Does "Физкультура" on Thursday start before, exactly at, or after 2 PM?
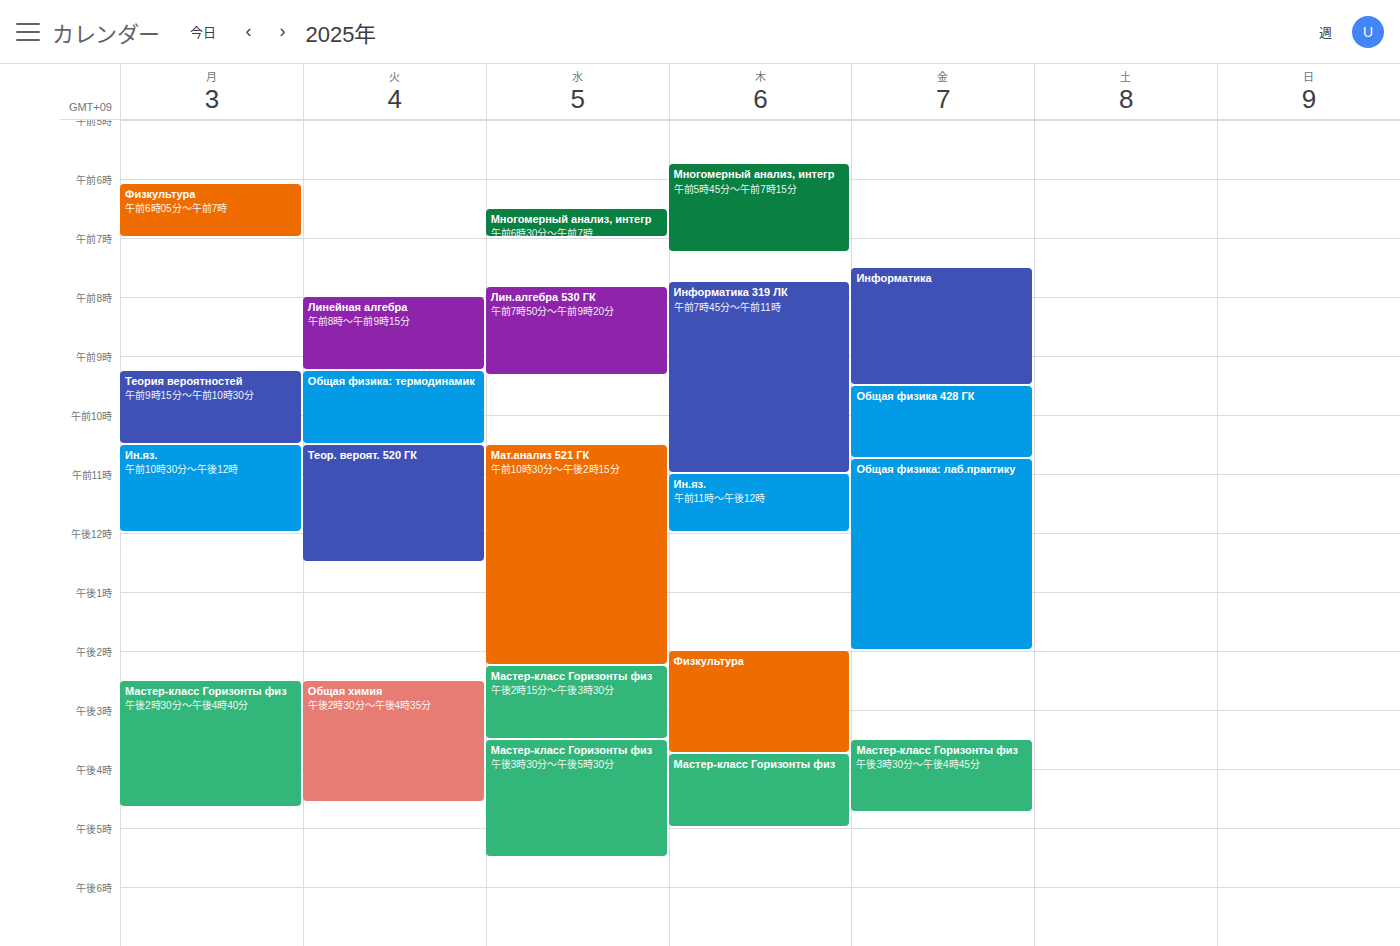
2:00 PM -- exactly at 2 PM, on the 2 PM line.